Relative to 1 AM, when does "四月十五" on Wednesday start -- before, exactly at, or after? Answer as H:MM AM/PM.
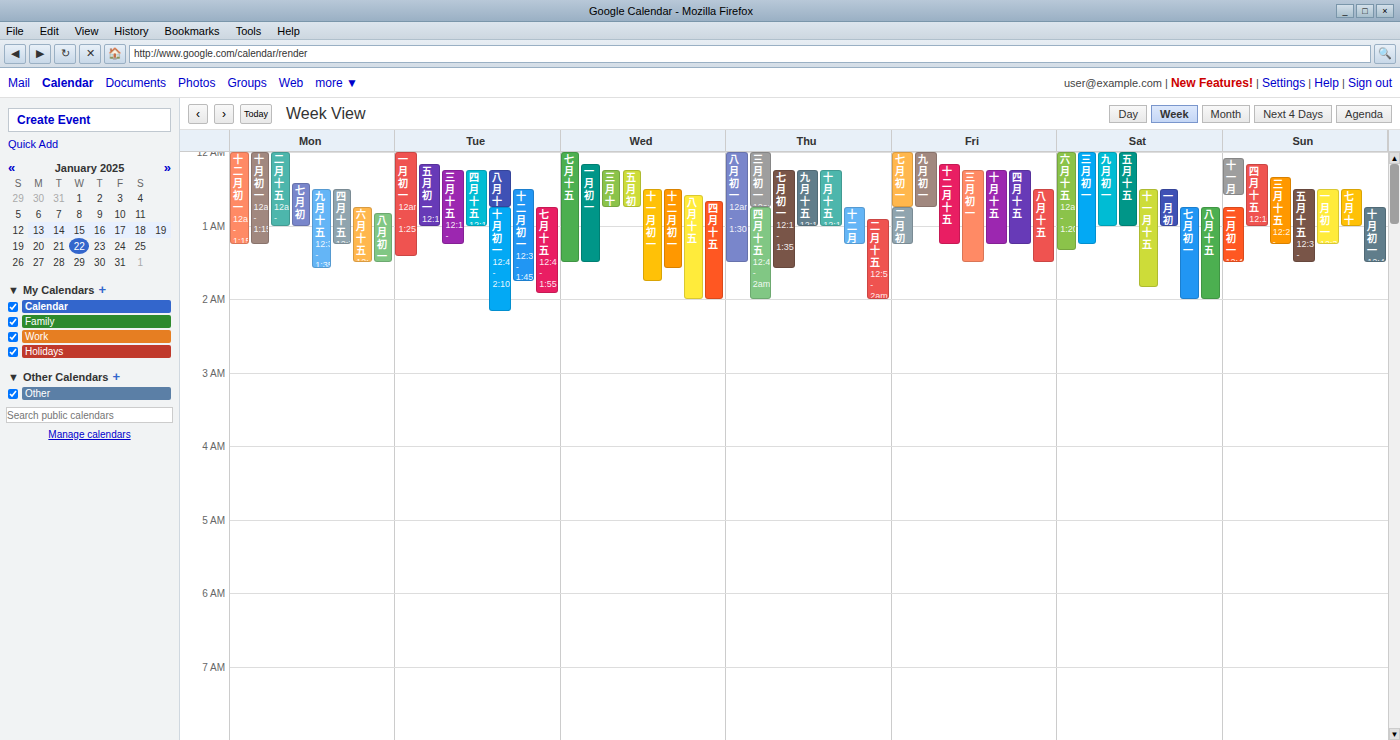
12:40 AM -- before 1 AM, 20 minutes above the 1 AM line.